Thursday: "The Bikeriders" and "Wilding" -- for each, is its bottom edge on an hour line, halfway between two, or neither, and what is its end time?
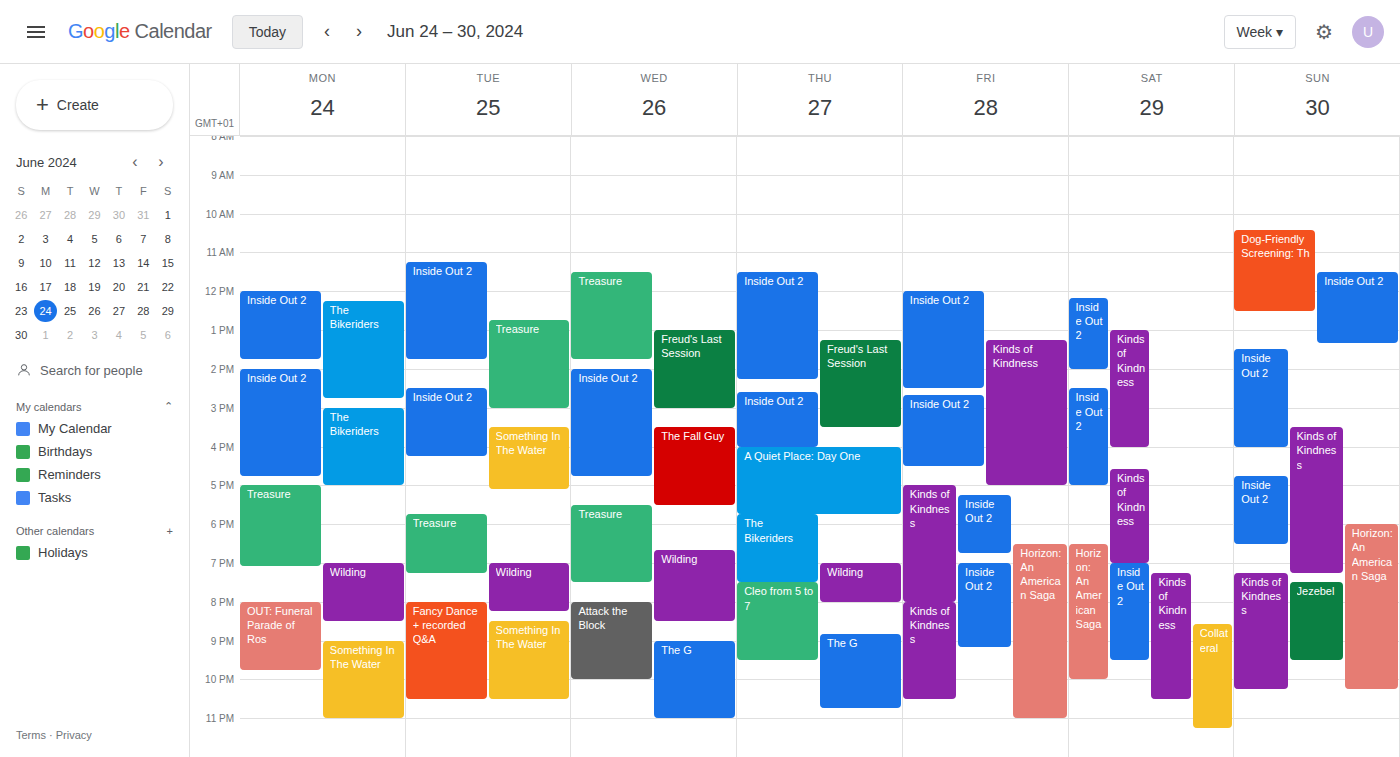
"The Bikeriders": 7:30 PM, halfway between the 7 PM and 8 PM lines. "Wilding": 8:00 PM, exactly on the 8 PM line.